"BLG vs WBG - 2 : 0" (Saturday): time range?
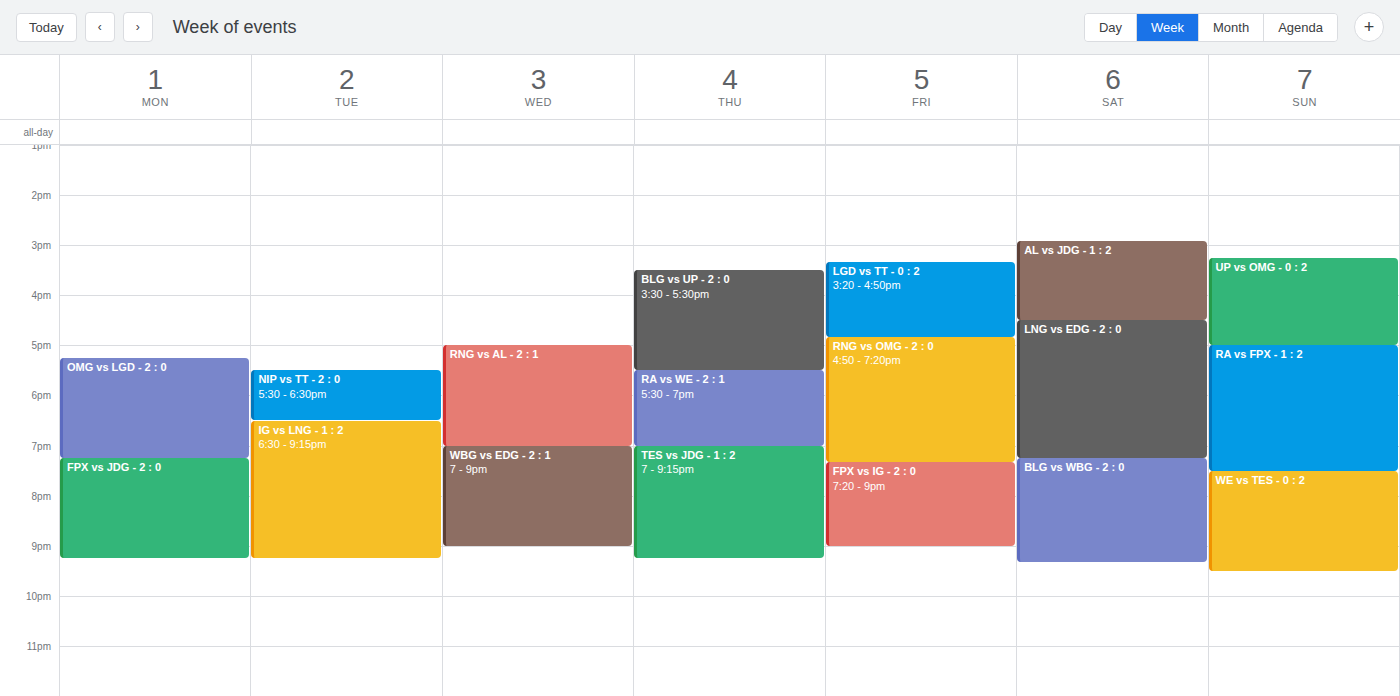
7:15 PM to 9:20 PM